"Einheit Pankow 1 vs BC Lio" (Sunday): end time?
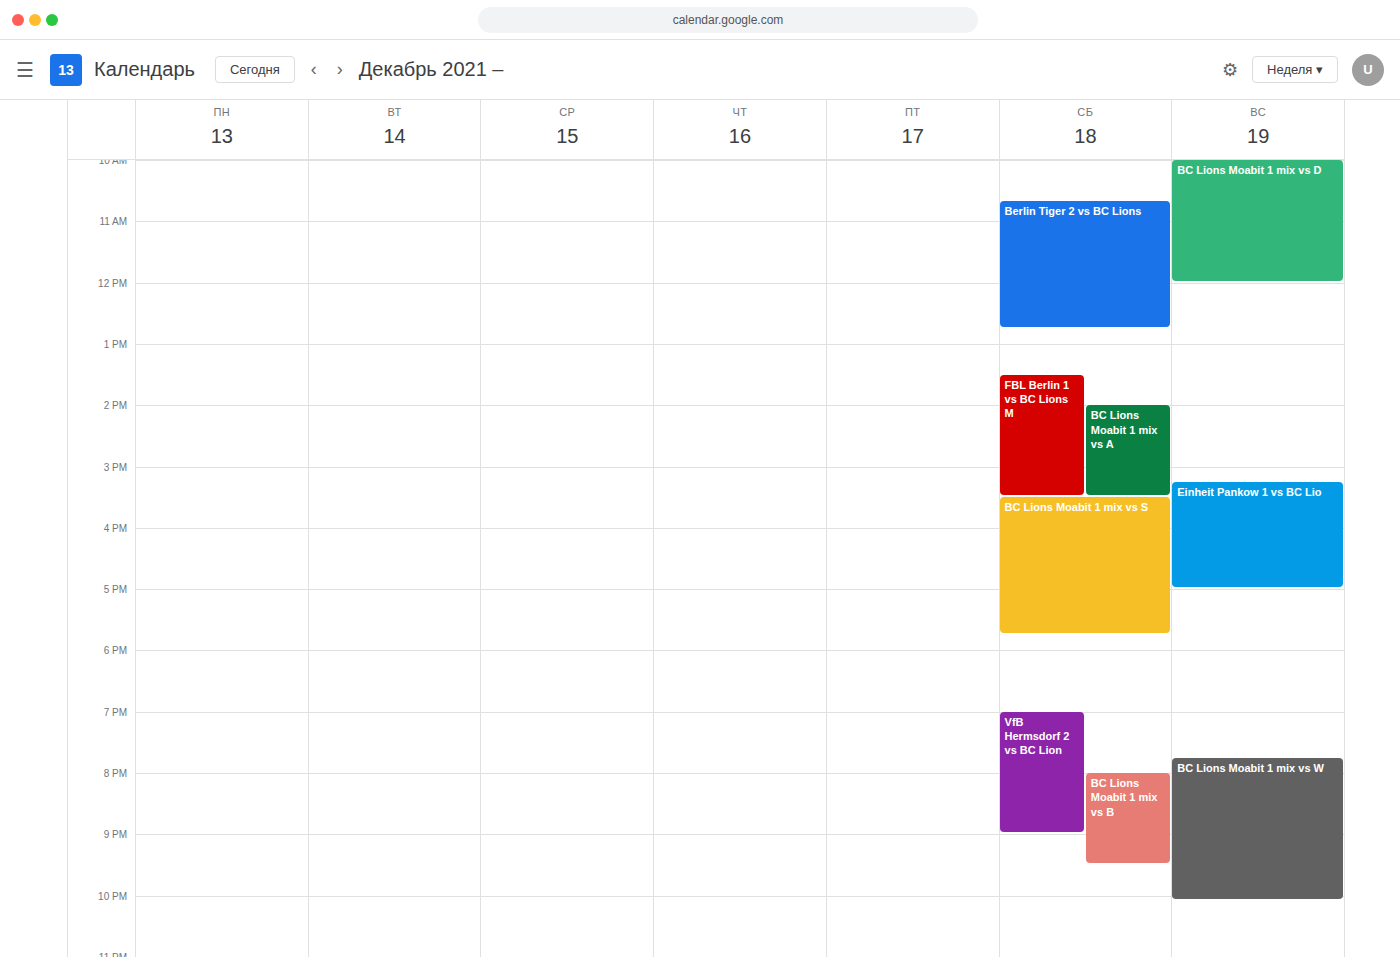
5:00 PM